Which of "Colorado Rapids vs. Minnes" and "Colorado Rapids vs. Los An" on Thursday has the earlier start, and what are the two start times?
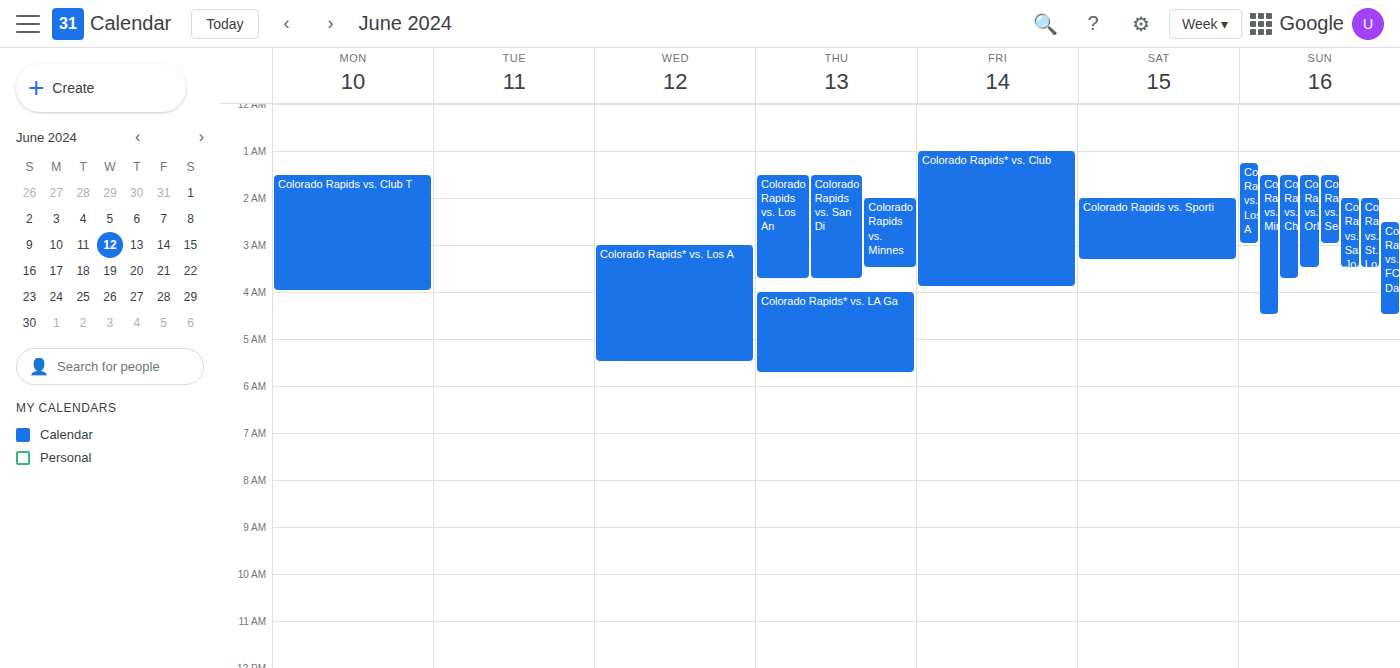
"Colorado Rapids vs. Los An" 1:30 AM; "Colorado Rapids vs. Minnes" 2:00 AM.